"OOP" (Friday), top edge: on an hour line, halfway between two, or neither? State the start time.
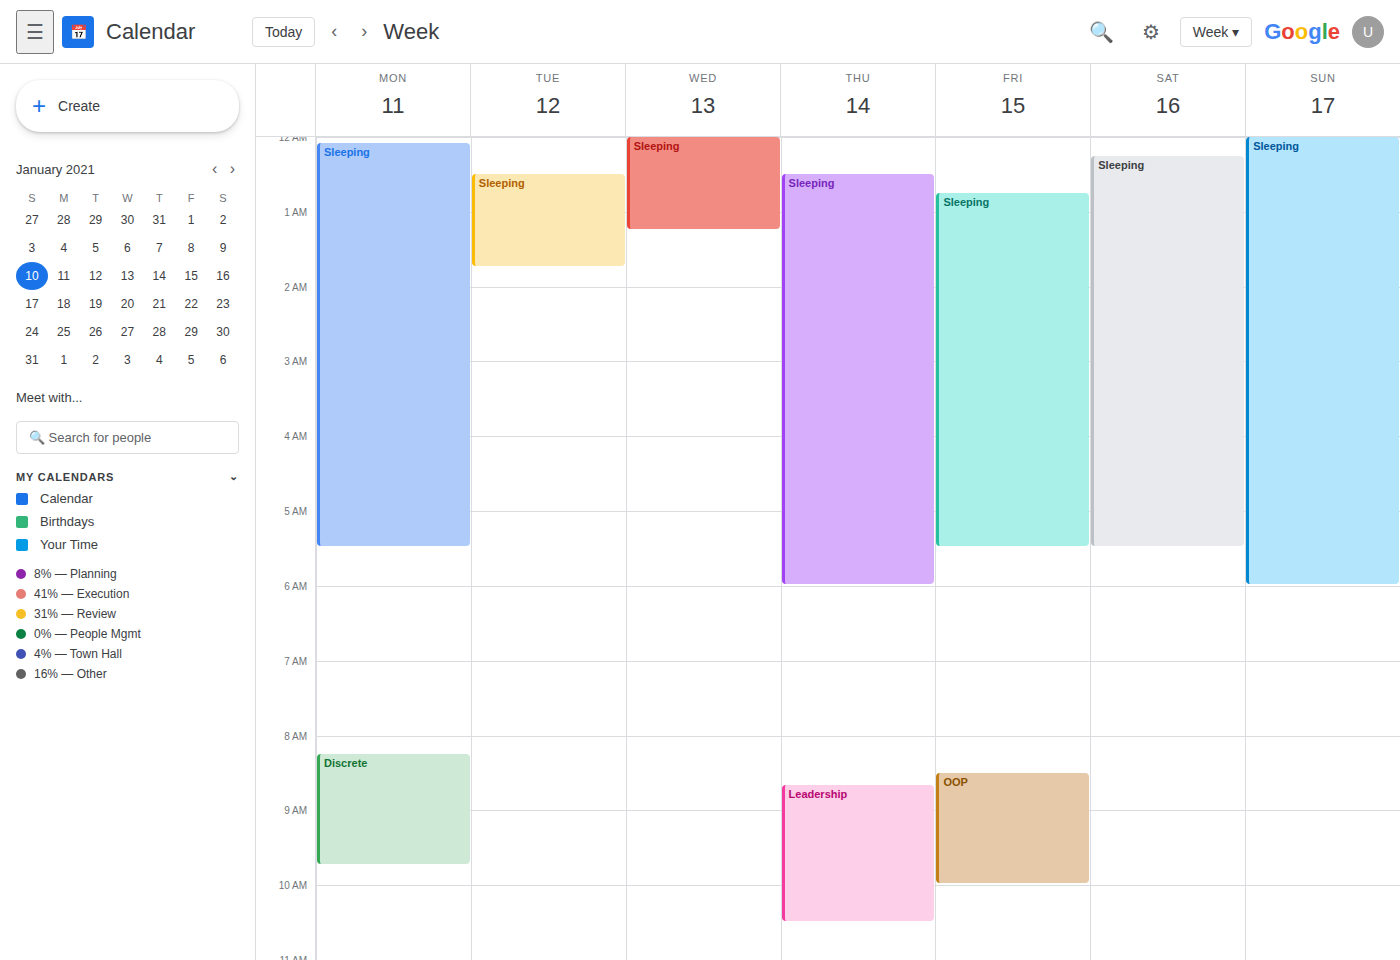
8:30 AM -- halfway between the 8 AM and 9 AM lines.